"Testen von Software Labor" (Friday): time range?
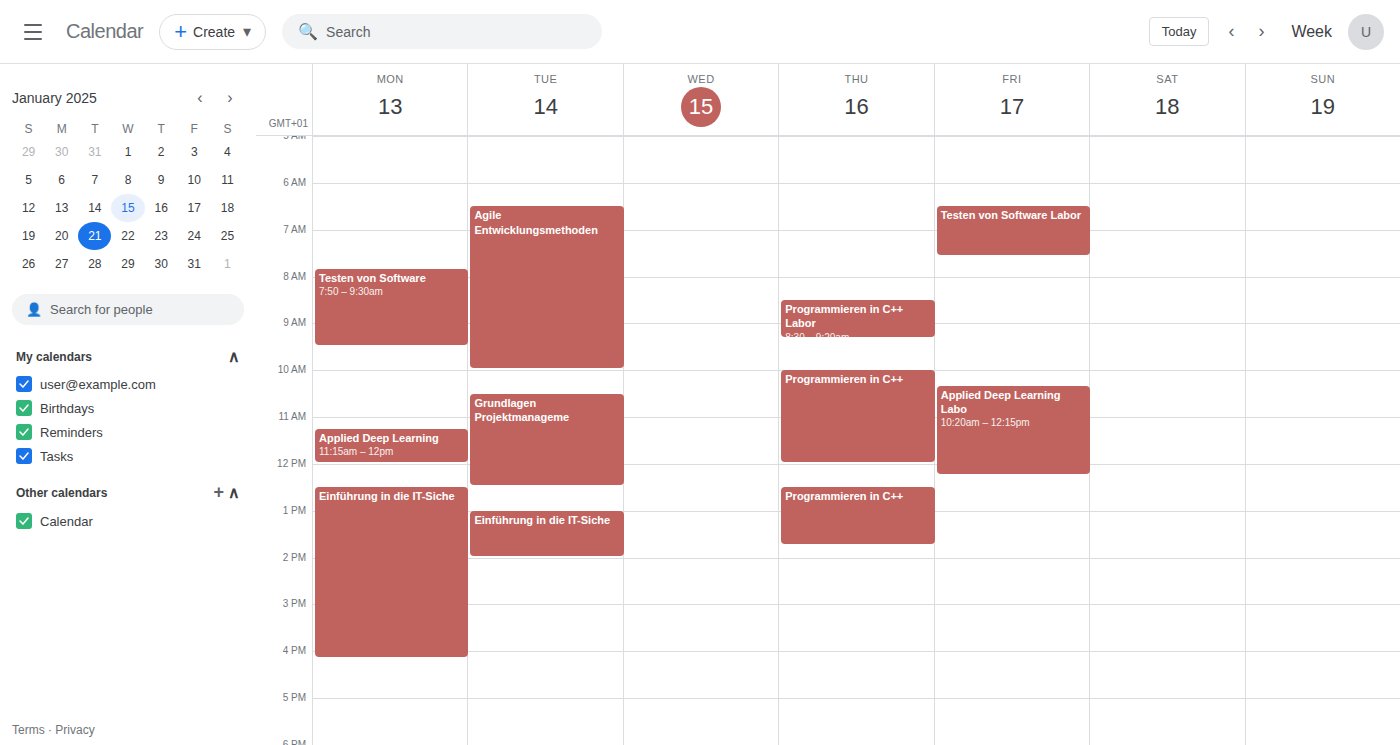
6:30 AM to 7:35 AM